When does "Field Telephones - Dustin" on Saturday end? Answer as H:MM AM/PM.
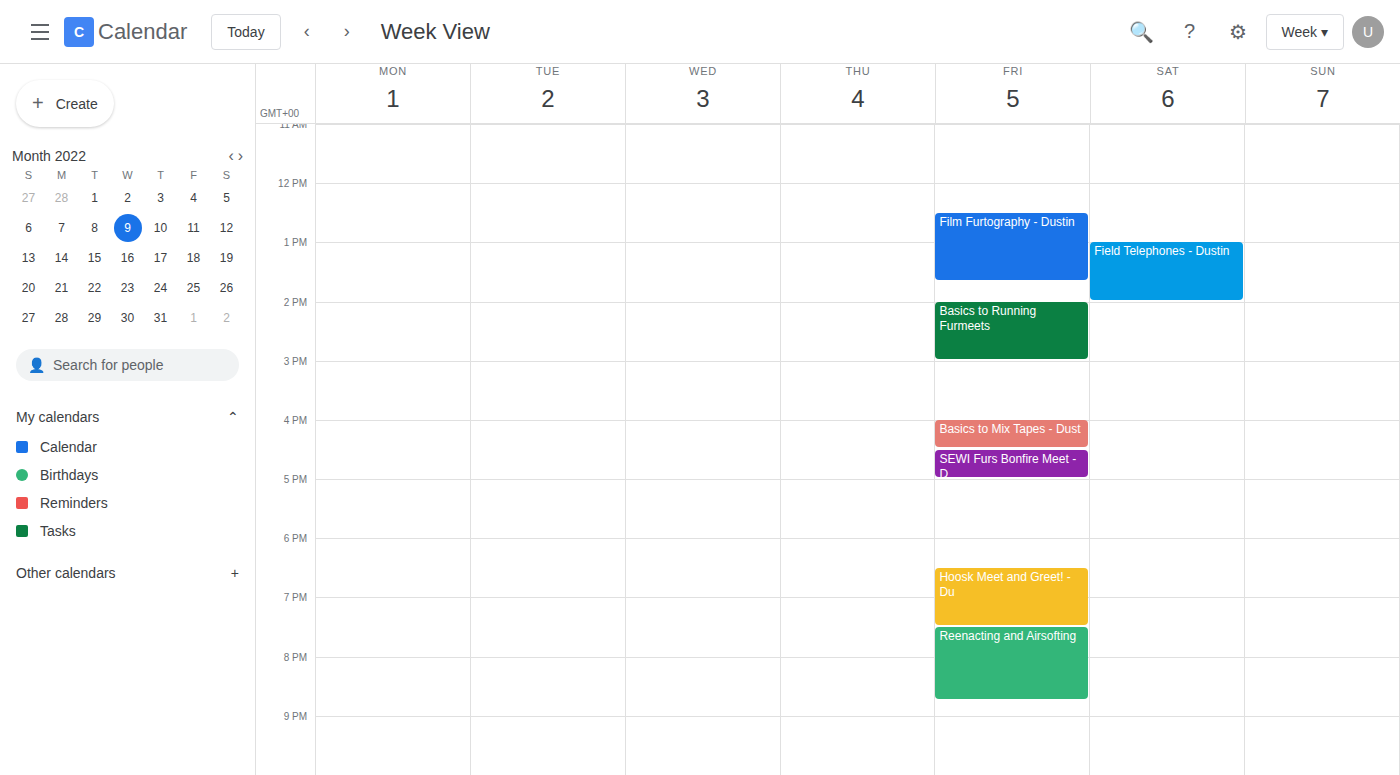
2:00 PM